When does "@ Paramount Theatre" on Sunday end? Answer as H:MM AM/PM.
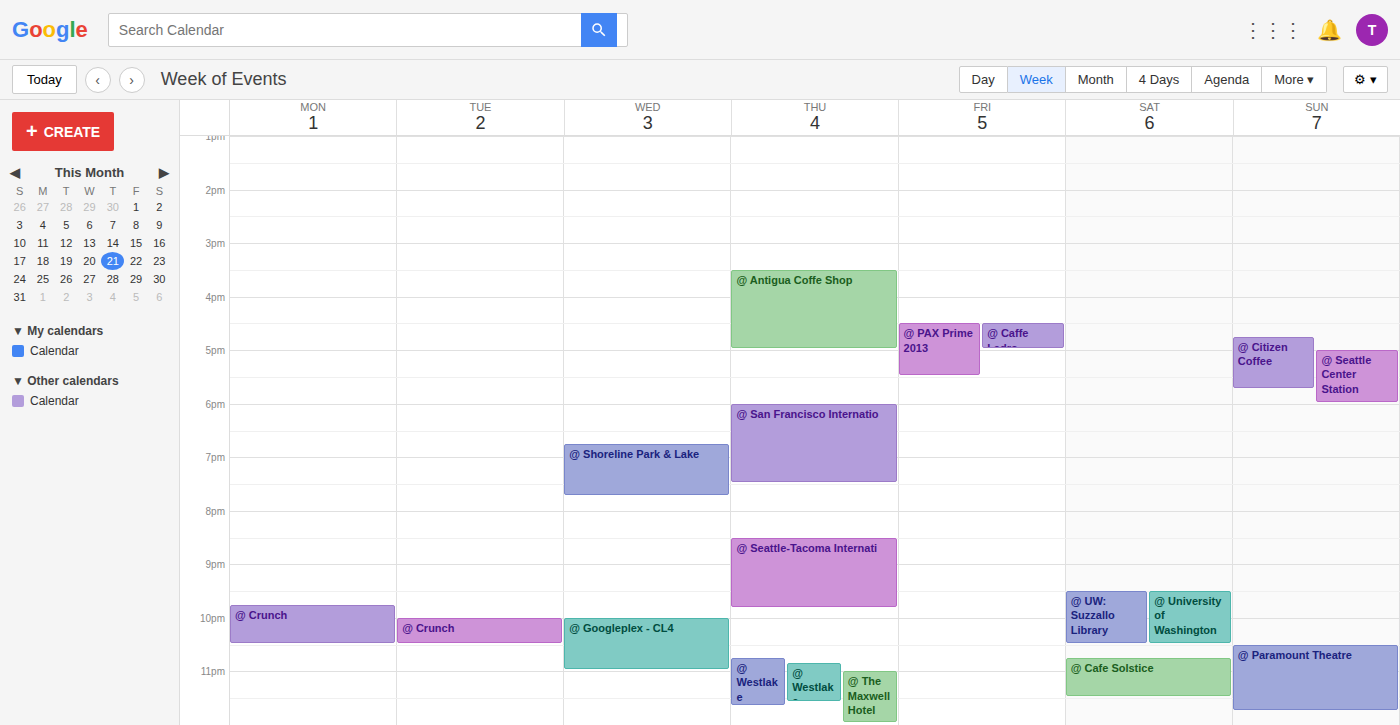
11:45 PM